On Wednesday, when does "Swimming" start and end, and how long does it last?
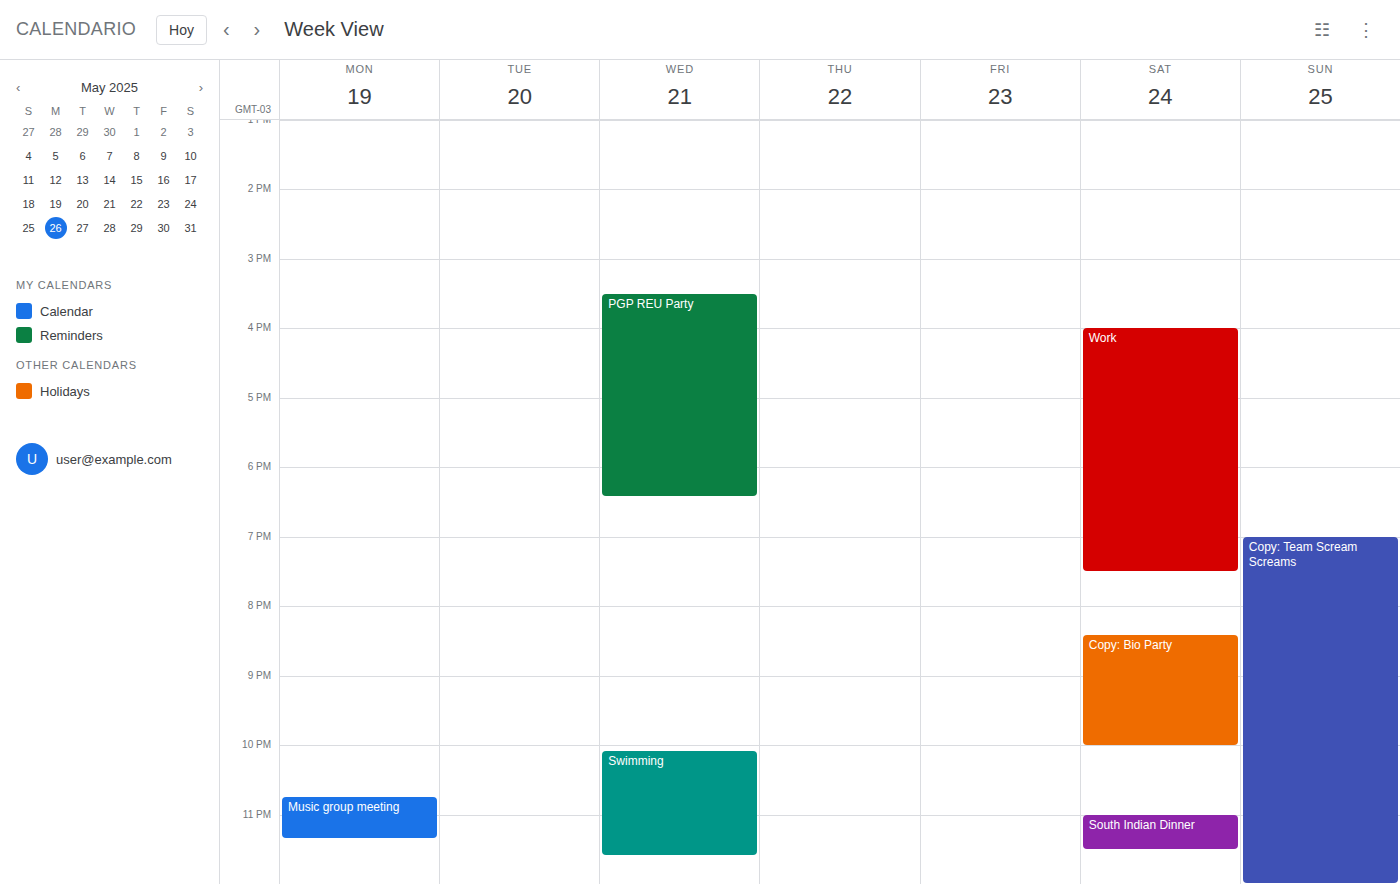
10:05 PM to 11:35 PM, 1 hour 30 minutes